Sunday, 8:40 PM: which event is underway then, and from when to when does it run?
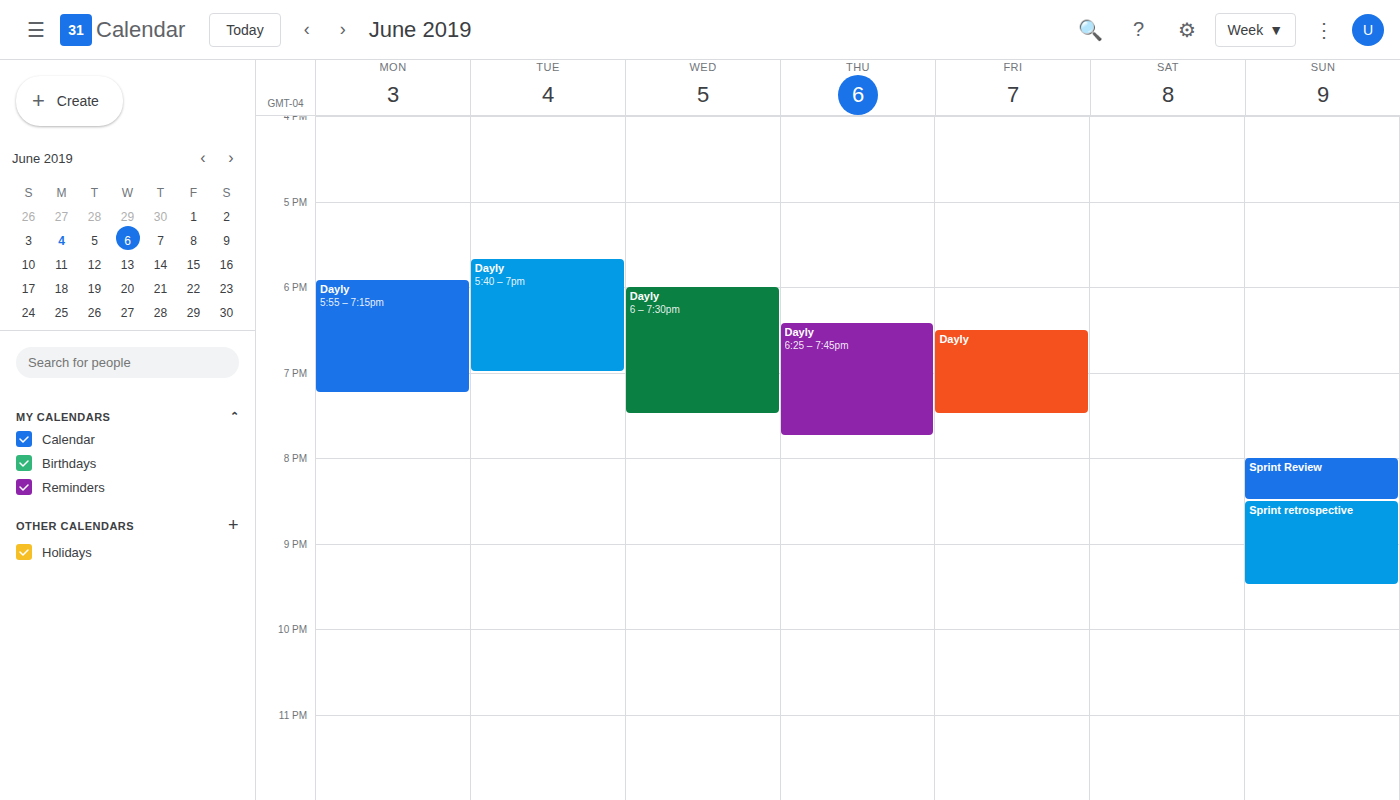
"Sprint retrospective", 8:30 PM to 9:30 PM